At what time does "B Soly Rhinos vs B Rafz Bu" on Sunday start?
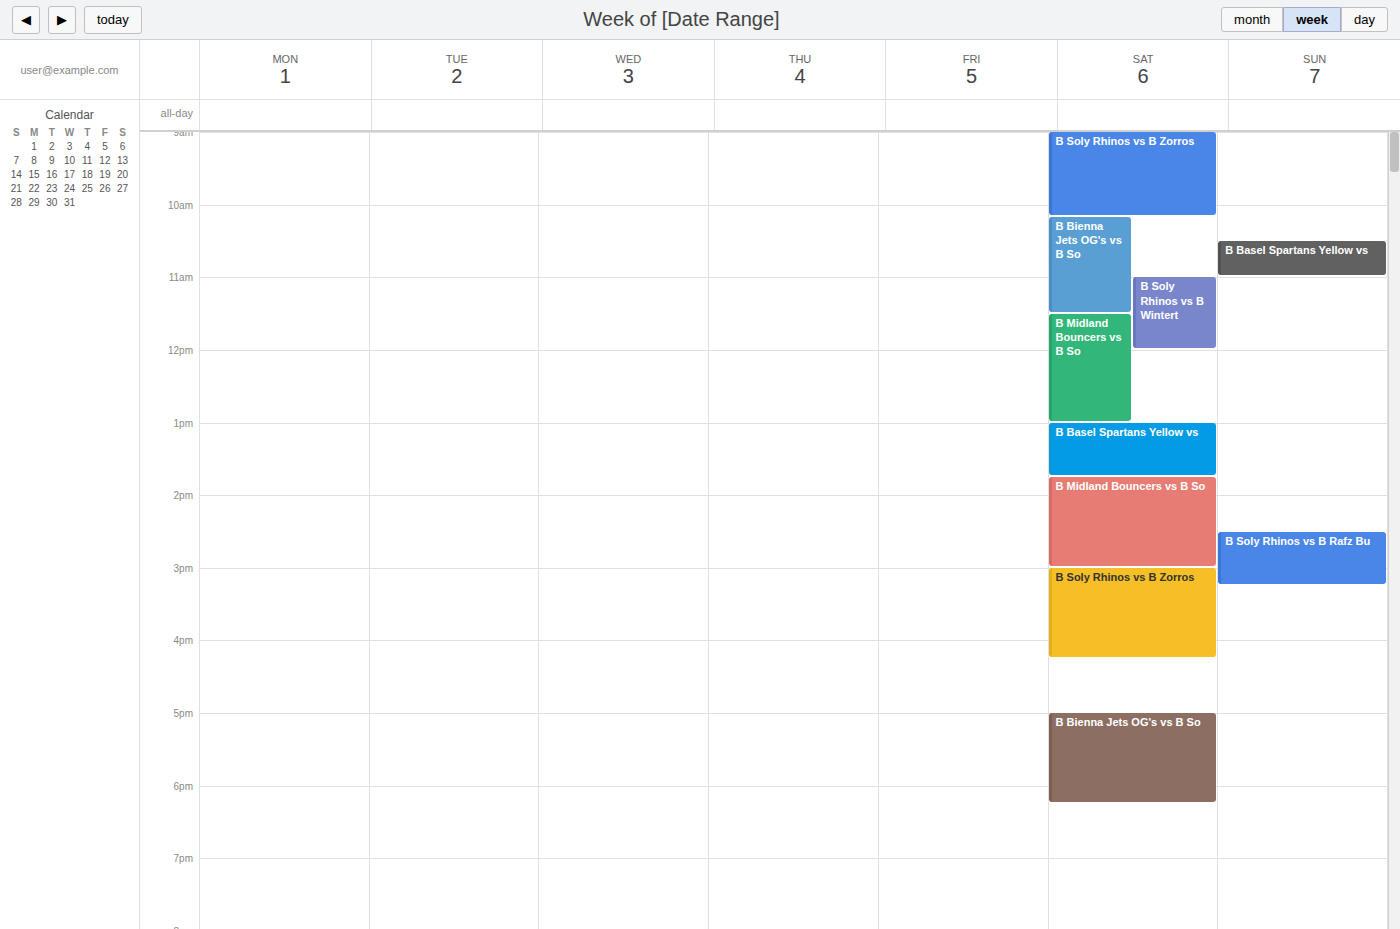
2:30 PM